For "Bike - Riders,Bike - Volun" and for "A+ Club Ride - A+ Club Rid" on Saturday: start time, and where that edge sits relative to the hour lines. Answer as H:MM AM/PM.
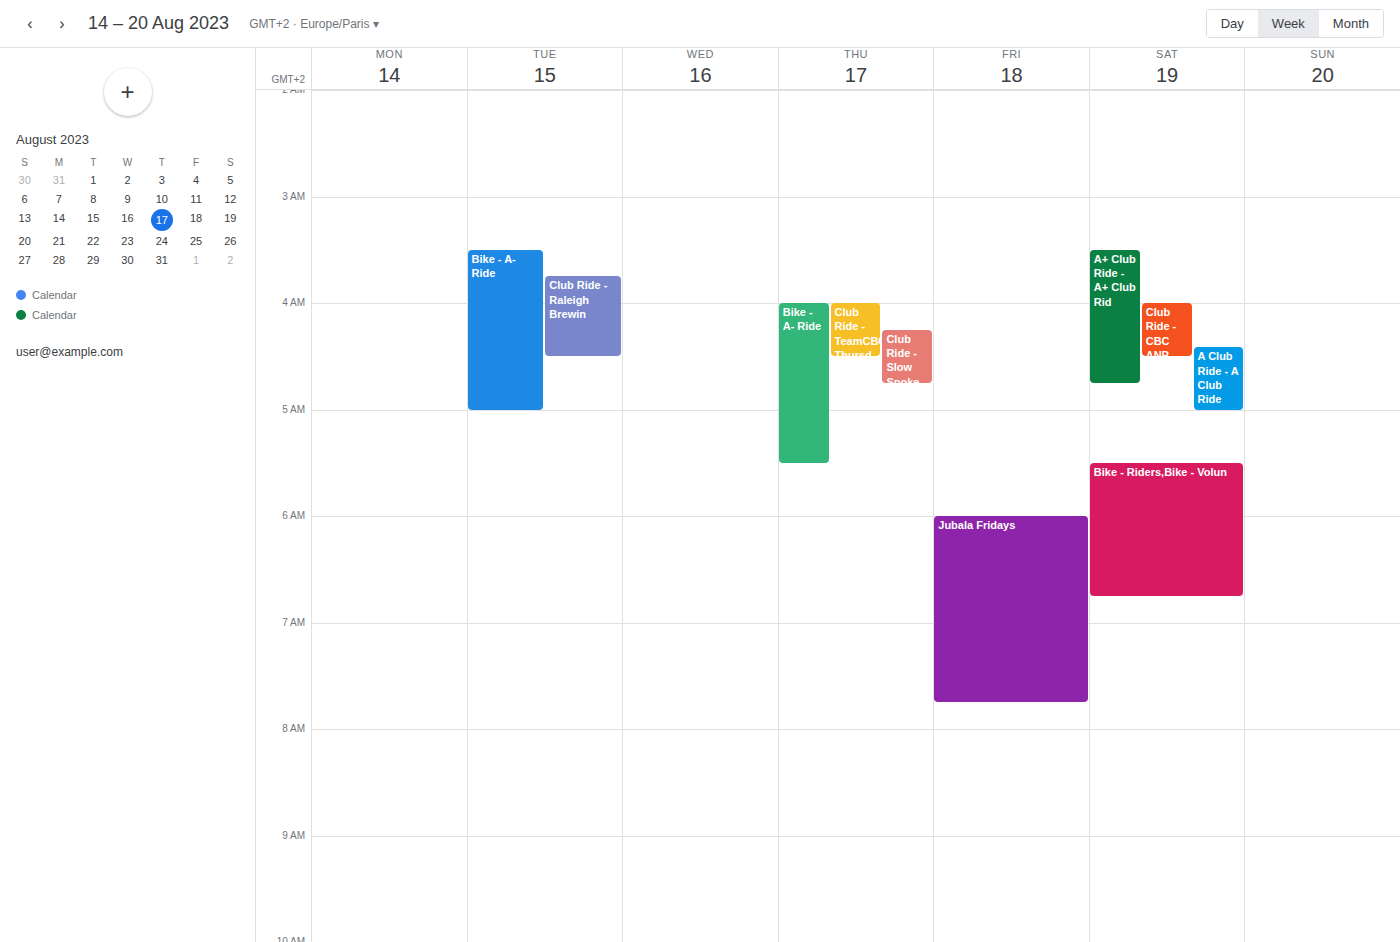
"Bike - Riders,Bike - Volun": 5:30 AM, halfway between the 5 AM and 6 AM lines. "A+ Club Ride - A+ Club Rid": 3:30 AM, halfway between the 3 AM and 4 AM lines.